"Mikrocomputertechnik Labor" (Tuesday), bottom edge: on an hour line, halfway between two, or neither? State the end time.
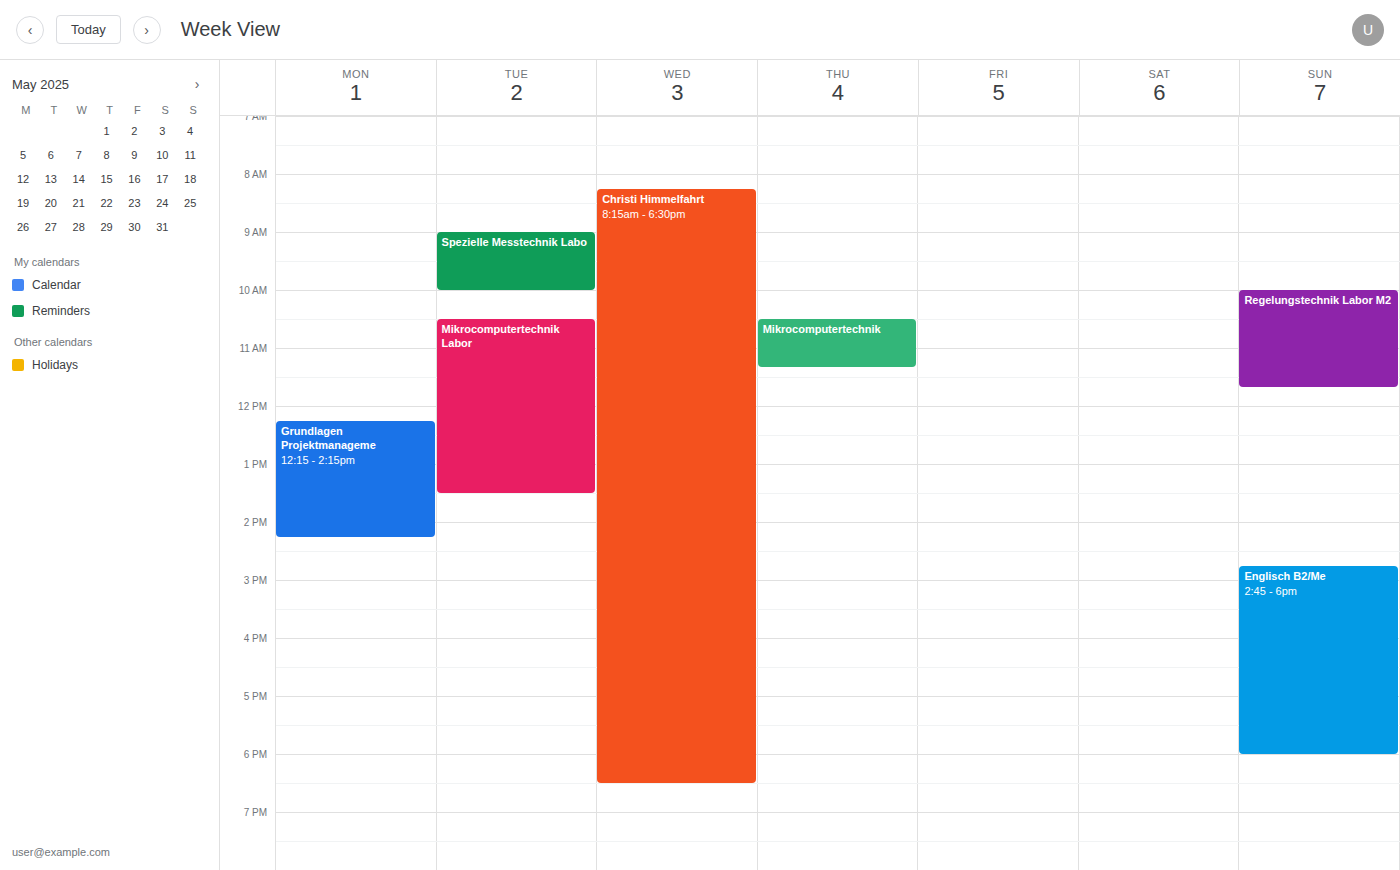
1:30 PM -- halfway between the 1 PM and 2 PM lines.